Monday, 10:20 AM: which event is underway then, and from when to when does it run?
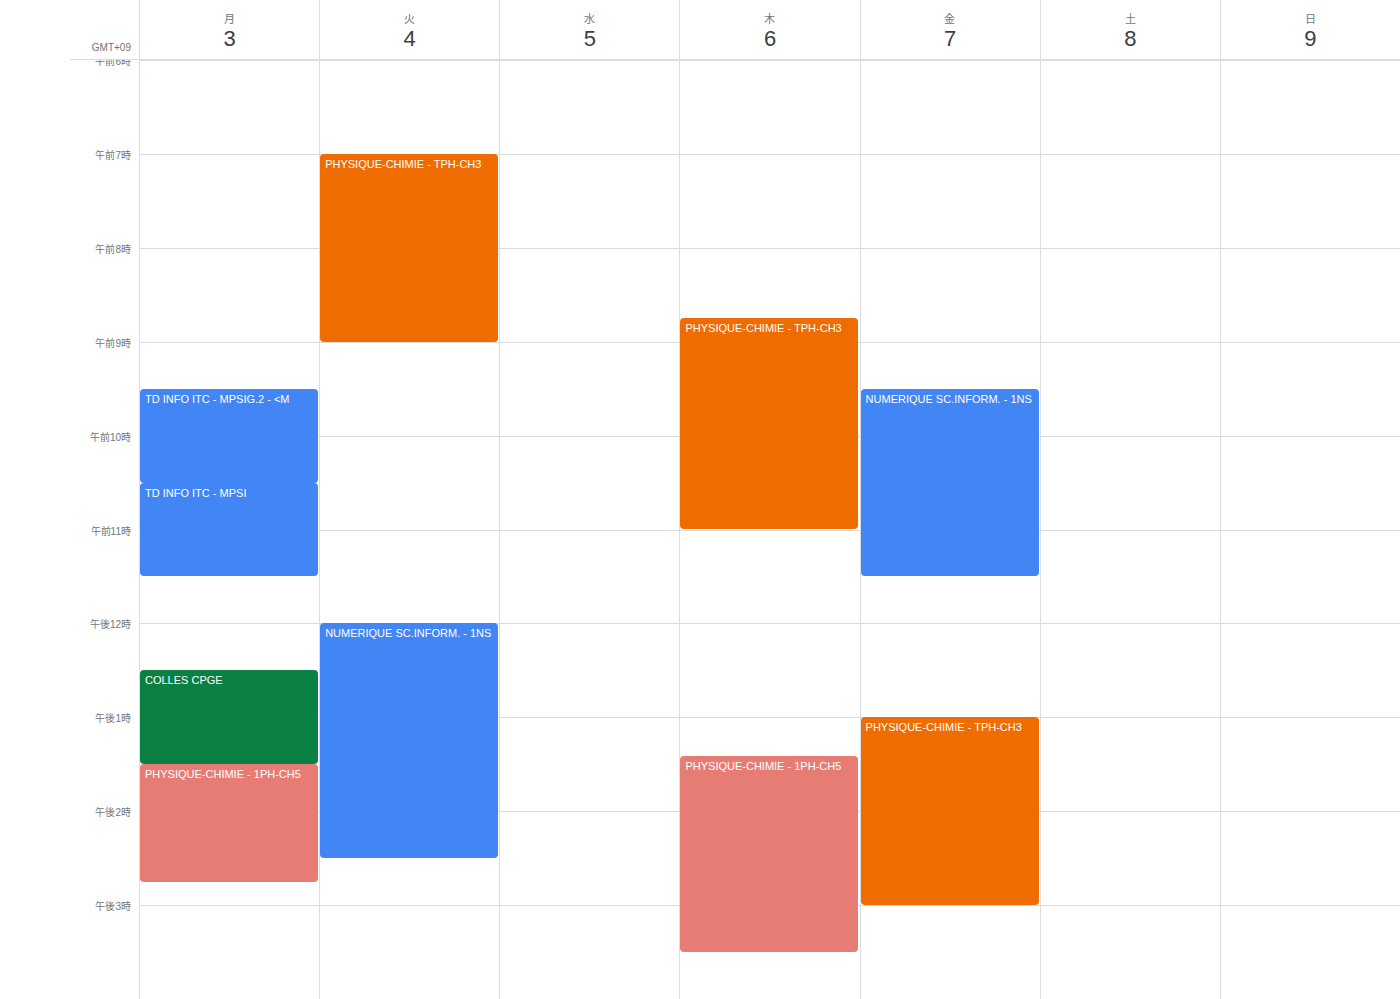
"TD INFO ITC - MPSIG.2 - <M", 9:30 AM to 10:30 AM